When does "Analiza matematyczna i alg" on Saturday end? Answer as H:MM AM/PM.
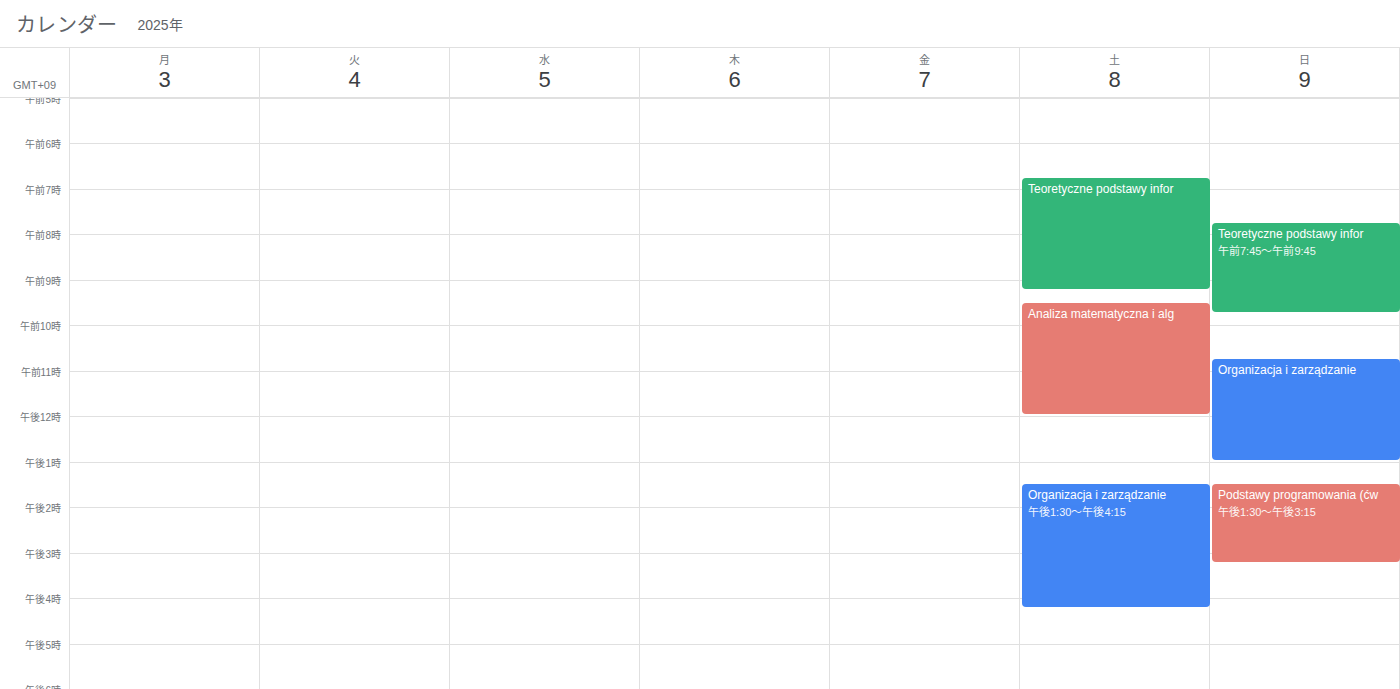
12:00 PM